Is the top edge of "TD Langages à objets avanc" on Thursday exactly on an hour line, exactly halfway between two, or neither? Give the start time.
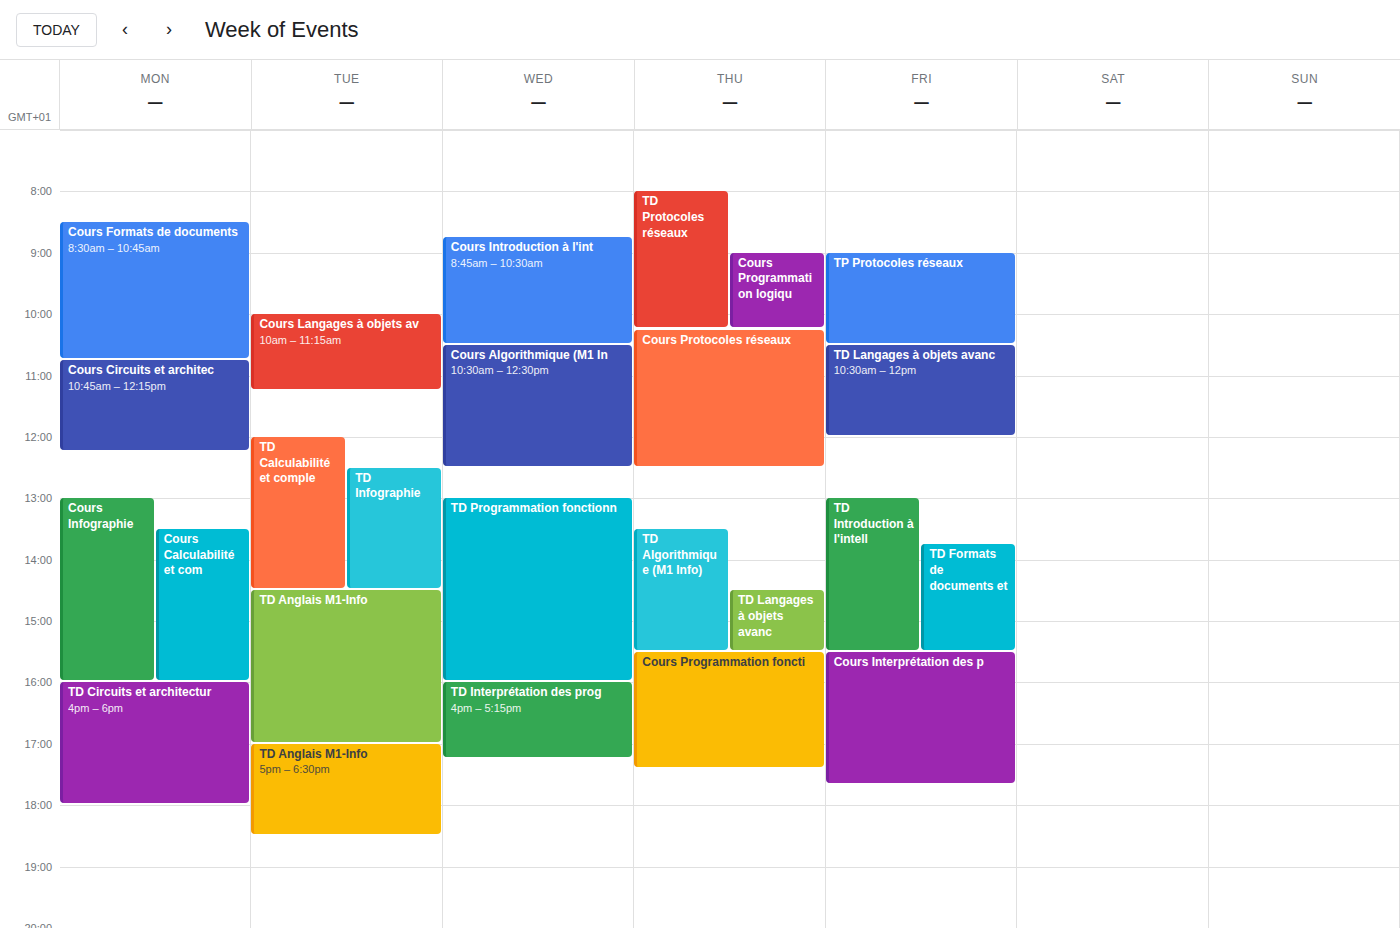
2:30 PM -- halfway between the 2 PM and 3 PM lines.